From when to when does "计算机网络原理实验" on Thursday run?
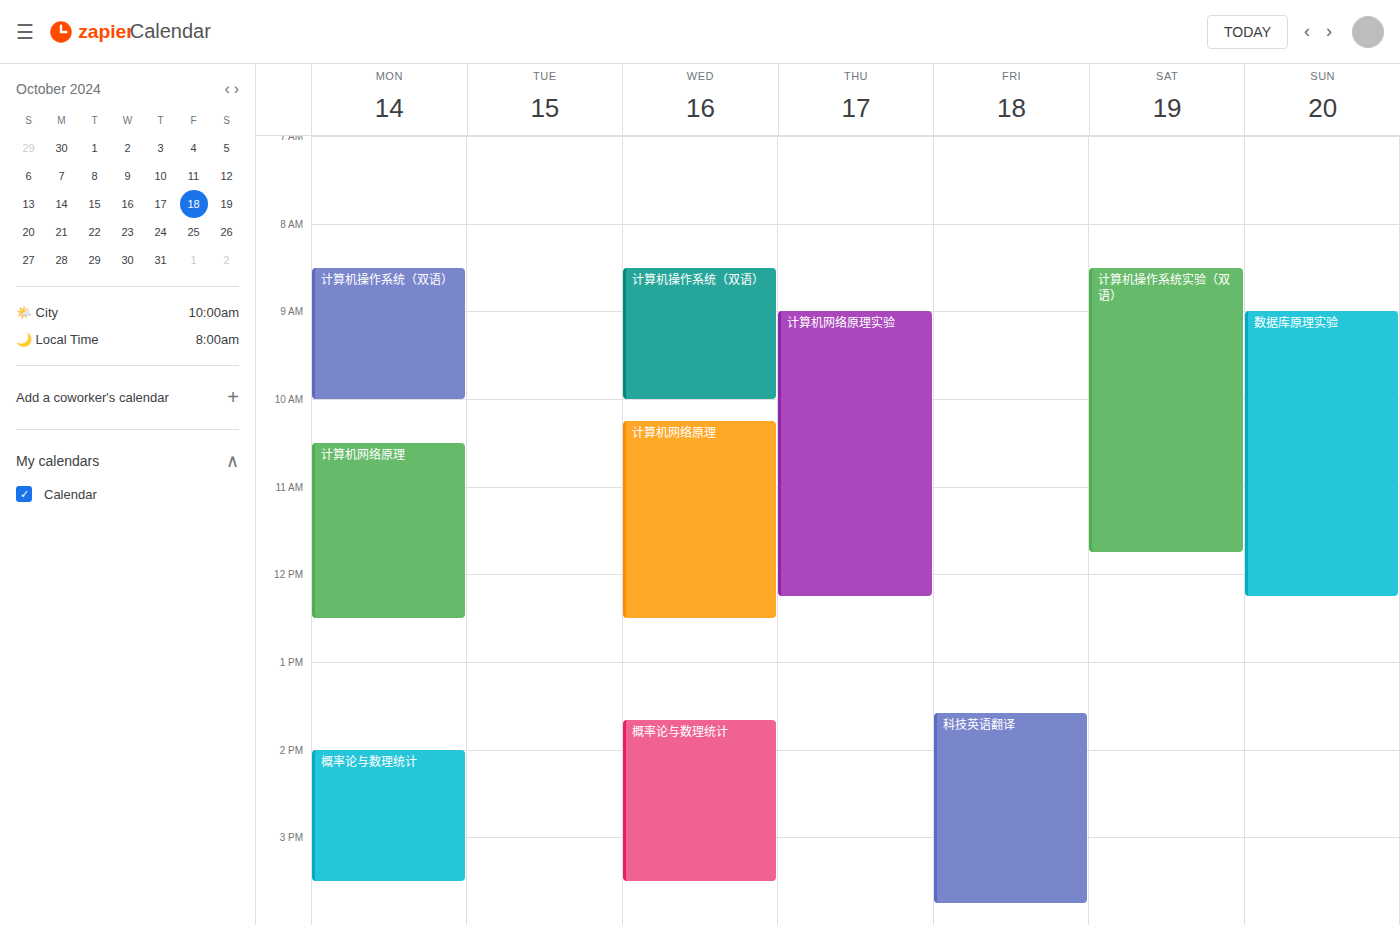
9:00 AM to 12:15 PM